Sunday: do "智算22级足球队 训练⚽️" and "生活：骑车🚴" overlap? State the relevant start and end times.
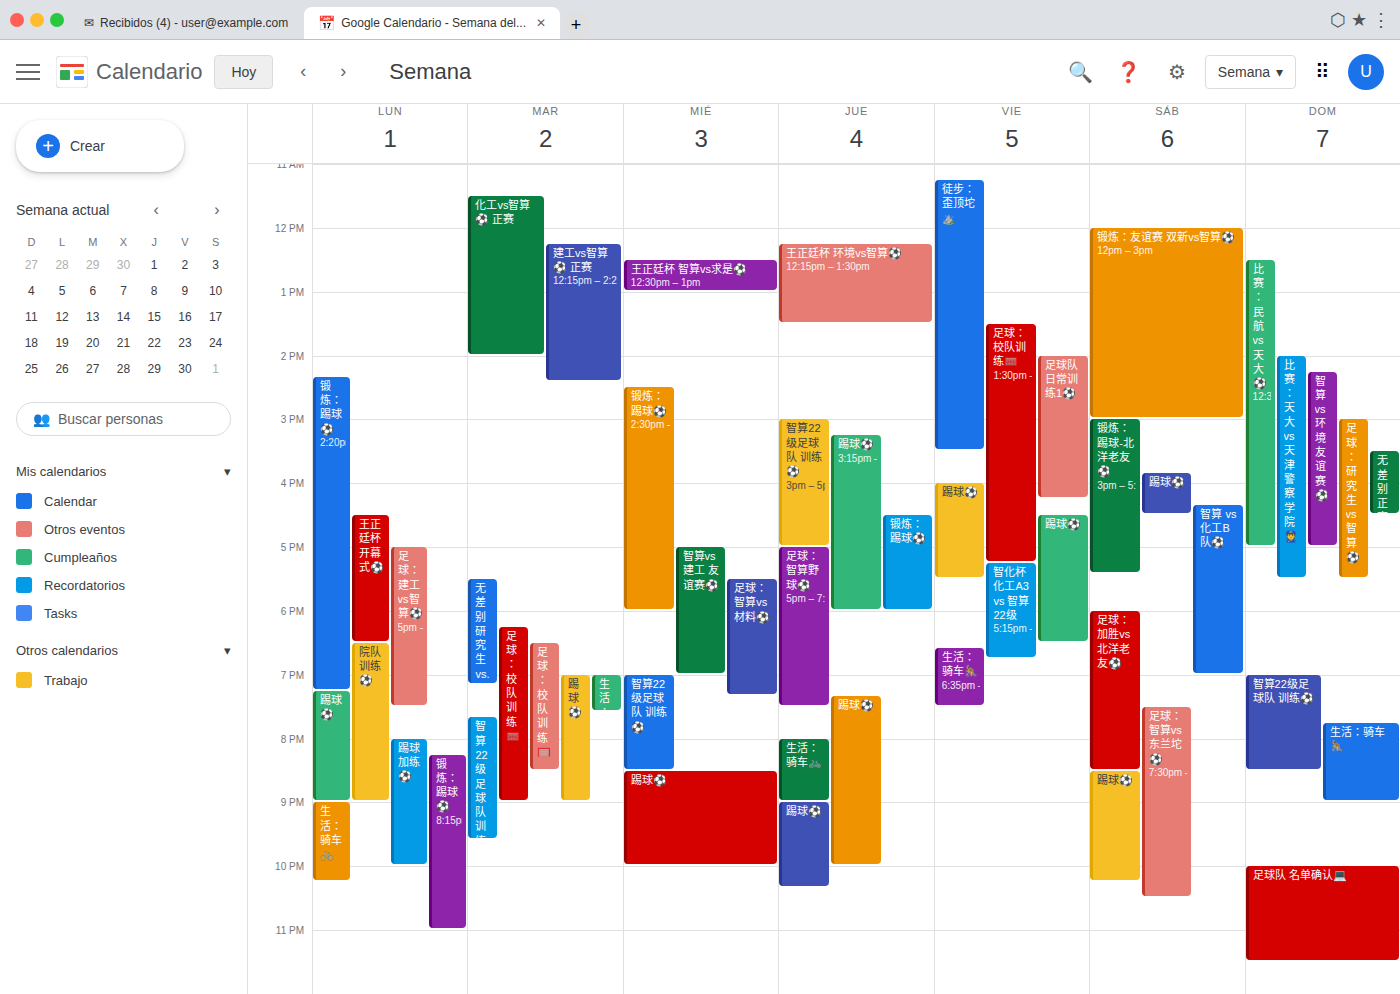
"生活：骑车🚴" starts at 19:45, before "智算22级足球队 训练⚽️" ends at 20:30 -- they overlap.